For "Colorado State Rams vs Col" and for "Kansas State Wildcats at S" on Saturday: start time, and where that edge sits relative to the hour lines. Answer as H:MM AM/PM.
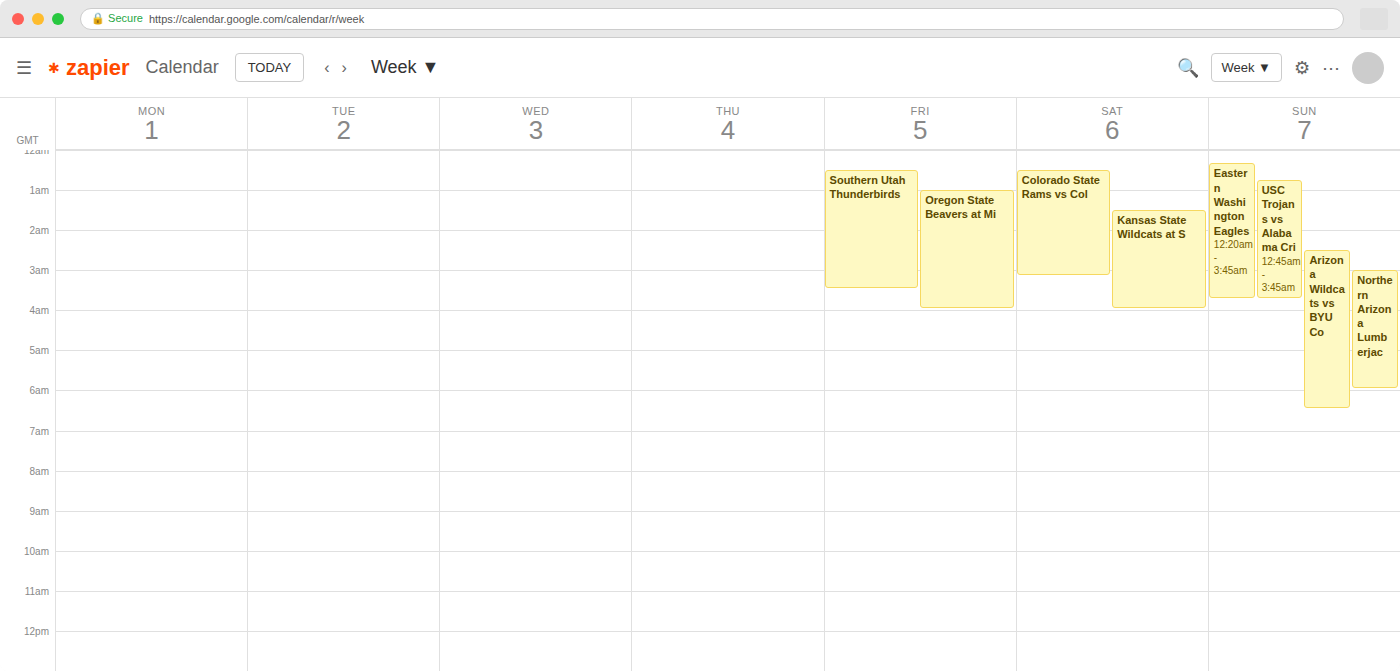
"Colorado State Rams vs Col": 12:30 AM, halfway between the 12 AM and 1 AM lines. "Kansas State Wildcats at S": 1:30 AM, halfway between the 1 AM and 2 AM lines.